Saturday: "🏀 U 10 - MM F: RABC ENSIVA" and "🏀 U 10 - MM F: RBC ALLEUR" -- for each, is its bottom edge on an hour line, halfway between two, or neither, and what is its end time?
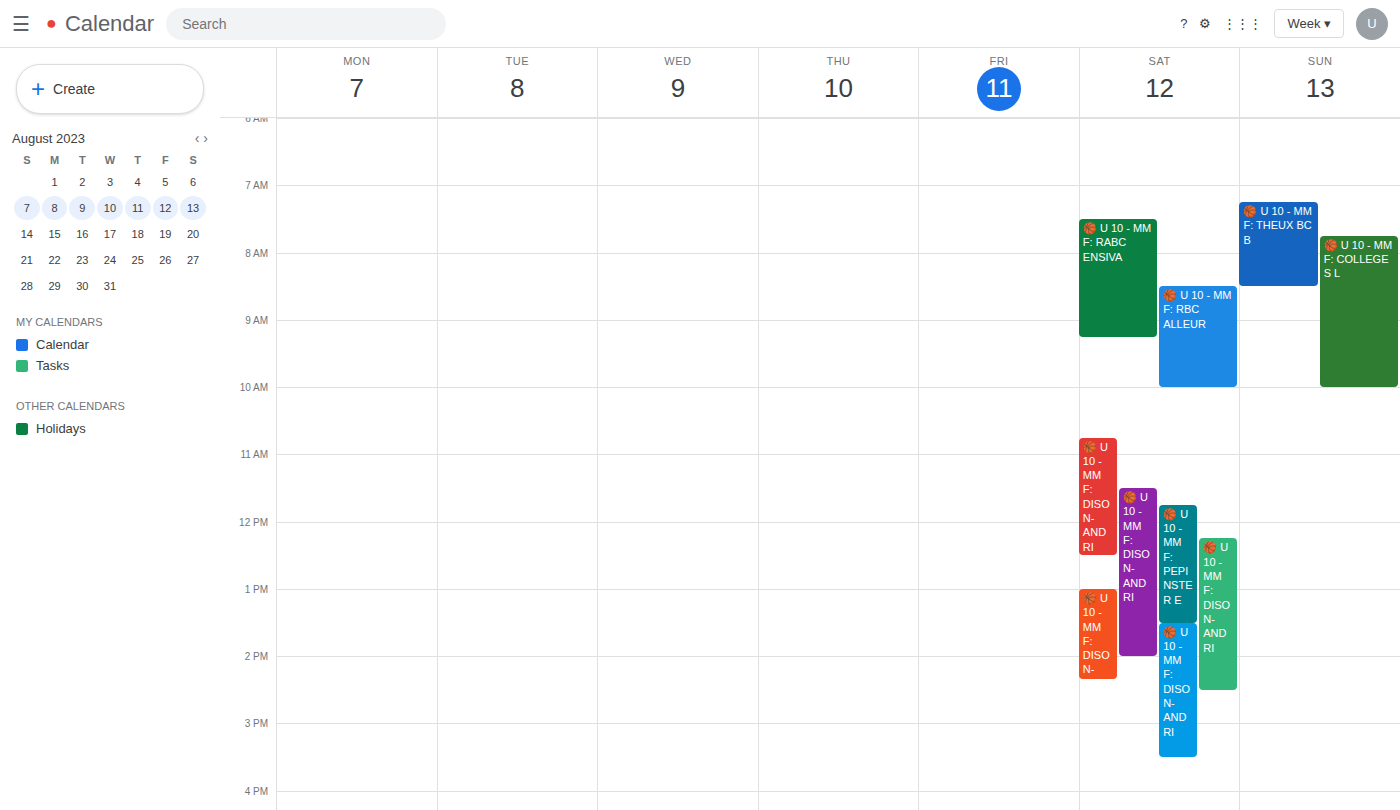
"🏀 U 10 - MM F: RABC ENSIVA": 9:15 AM, neither: a quarter of the way from the 9 AM line to the 10 AM line. "🏀 U 10 - MM F: RBC ALLEUR": 10:00 AM, exactly on the 10 AM line.